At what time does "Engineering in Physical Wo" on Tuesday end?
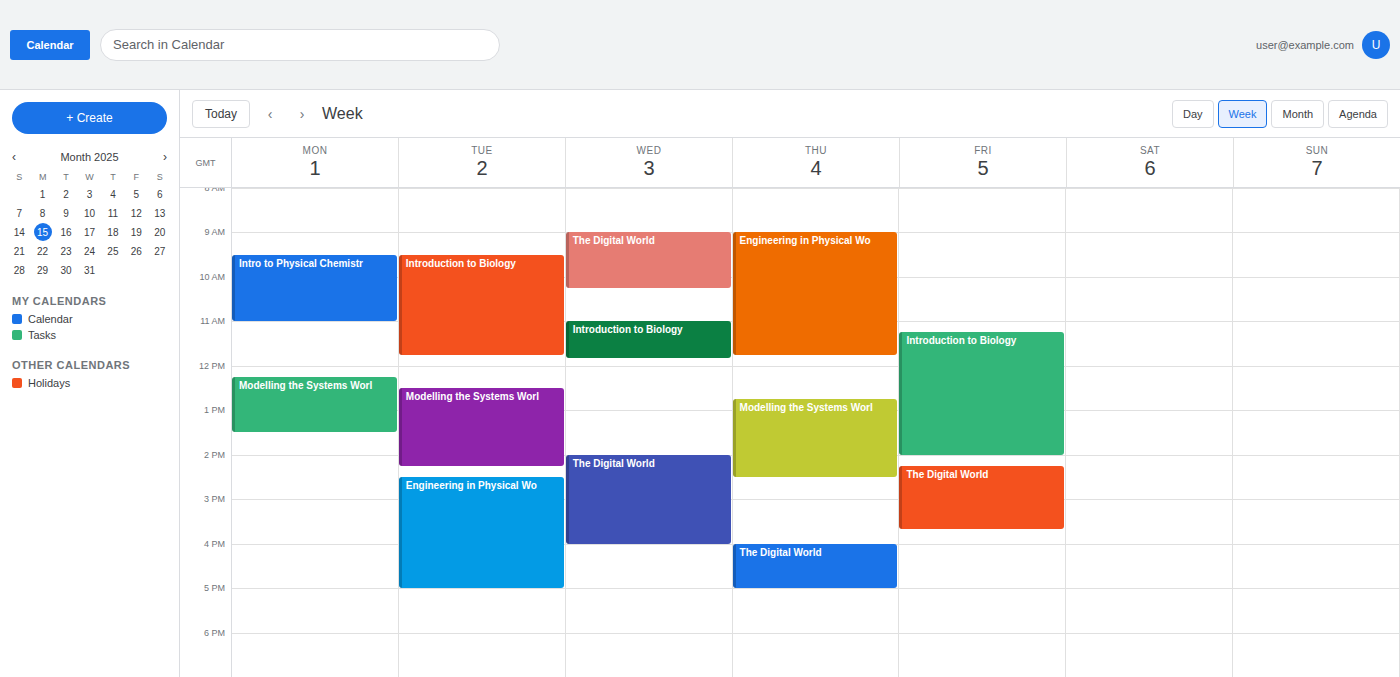
5:00 PM